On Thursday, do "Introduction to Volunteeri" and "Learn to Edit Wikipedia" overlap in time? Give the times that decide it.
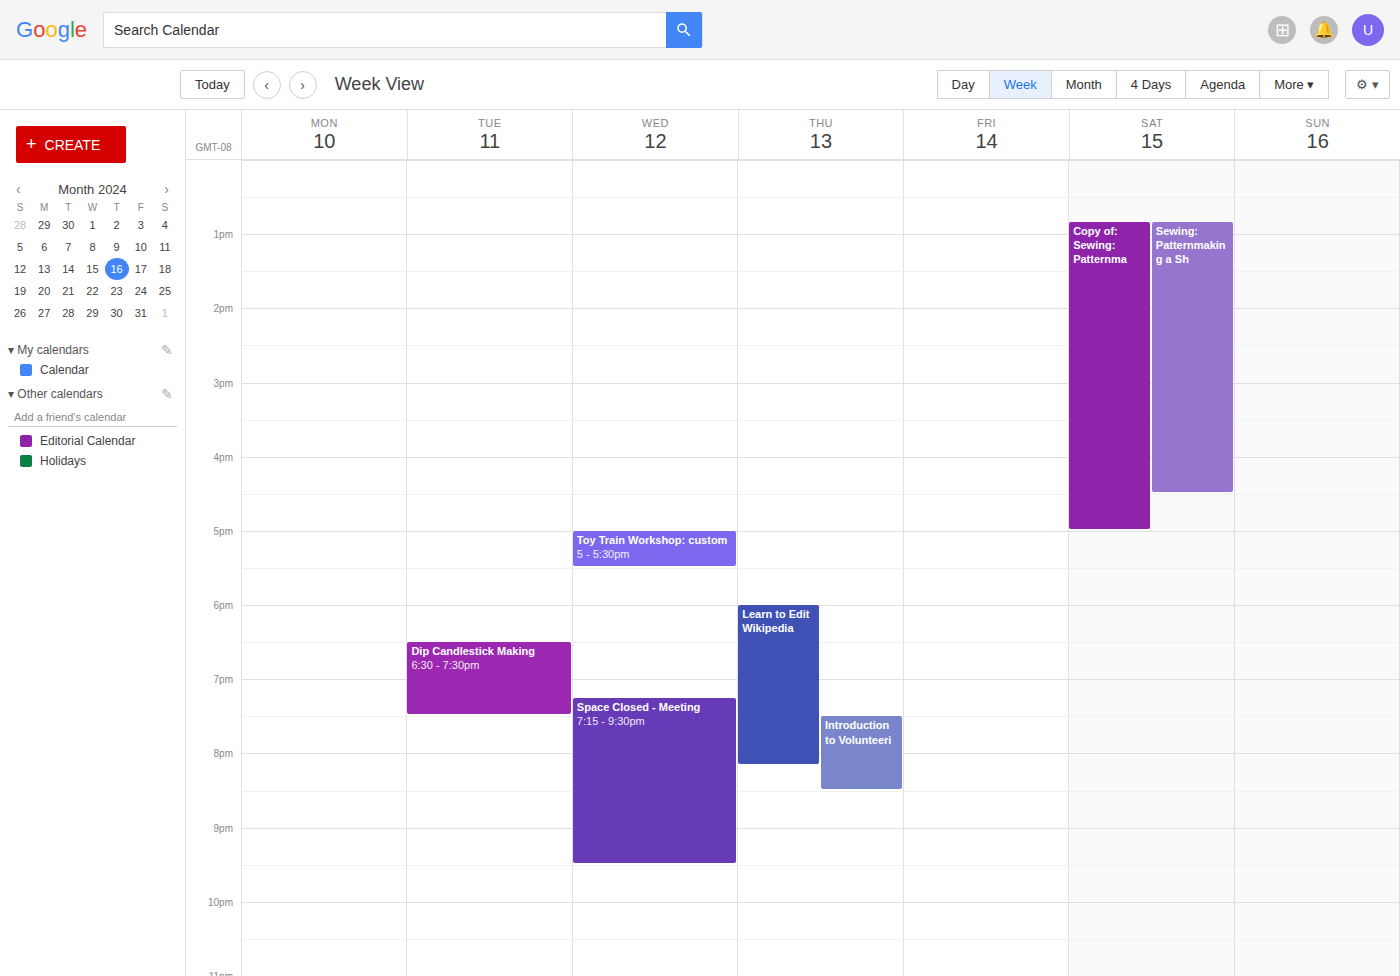
"Introduction to Volunteeri" starts at 7:30 PM, before "Learn to Edit Wikipedia" ends at 8:10 PM -- they overlap.